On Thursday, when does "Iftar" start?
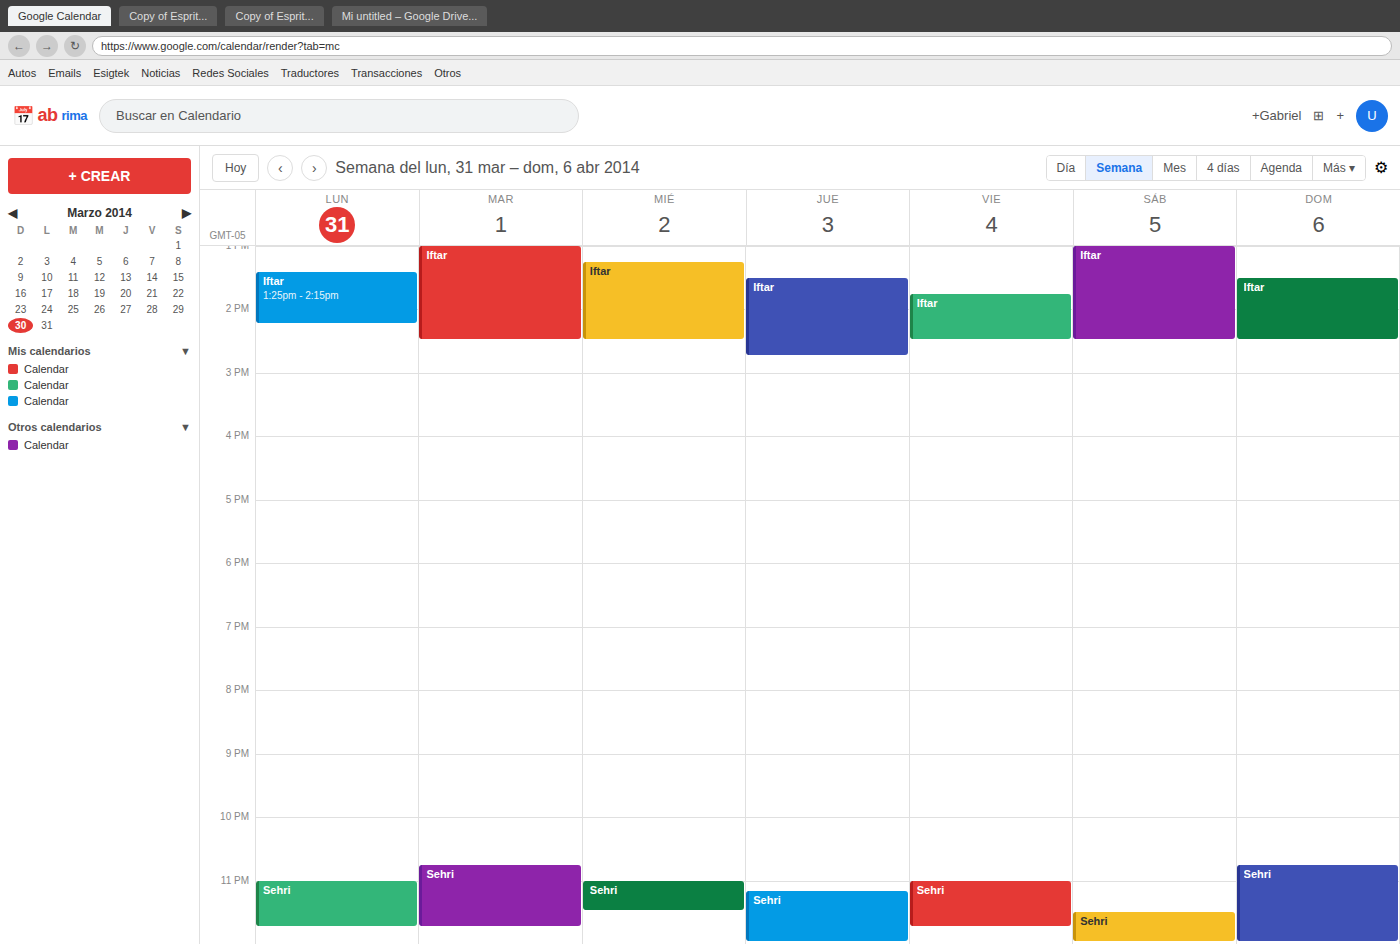
13:30